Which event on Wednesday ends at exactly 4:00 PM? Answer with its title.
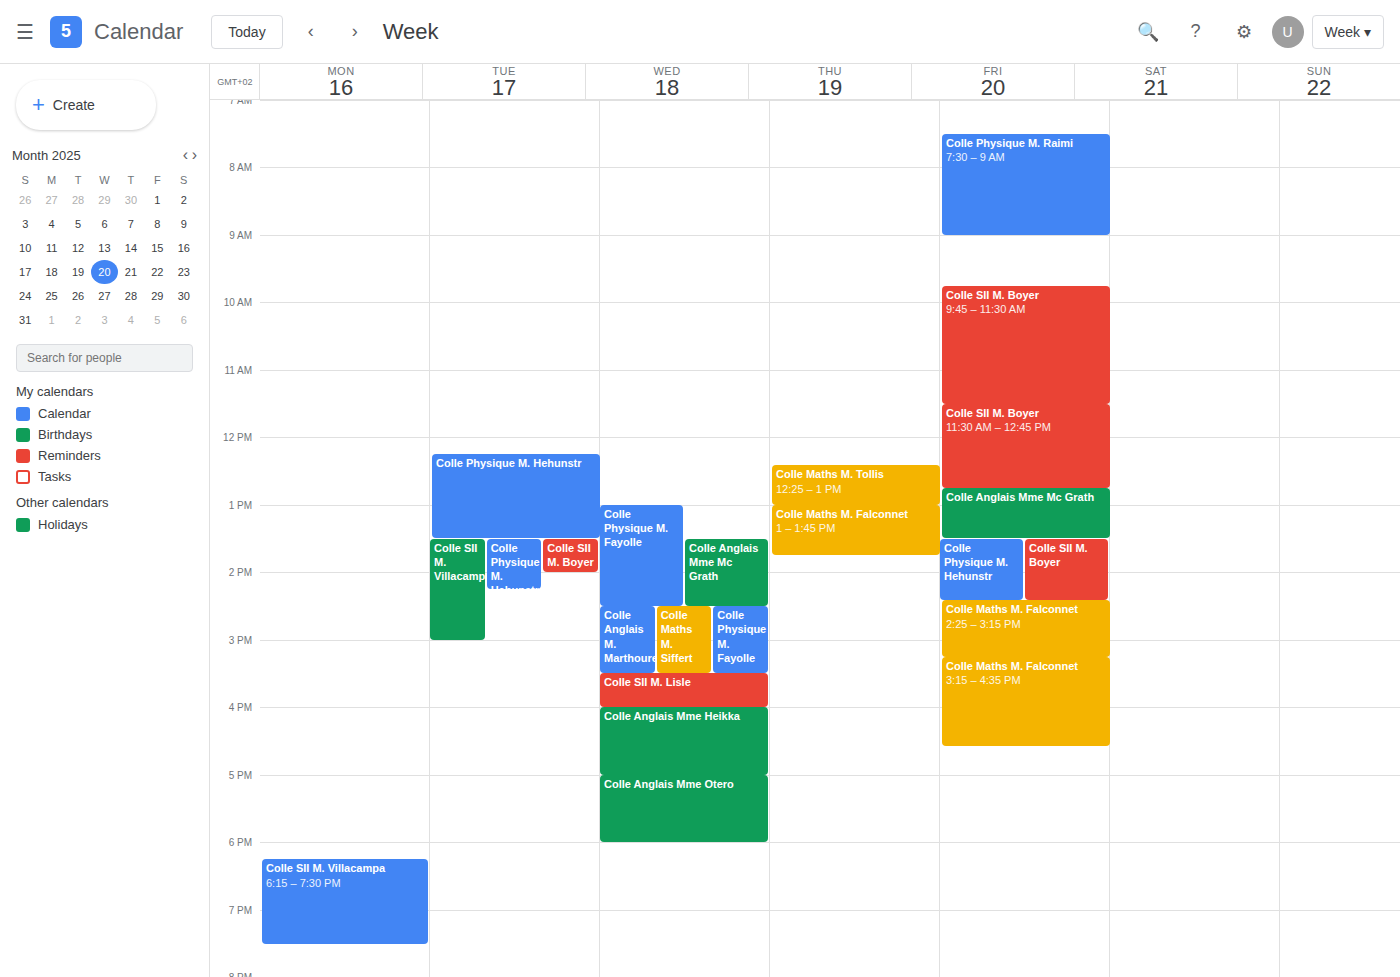
"Colle SII M. Lisle"